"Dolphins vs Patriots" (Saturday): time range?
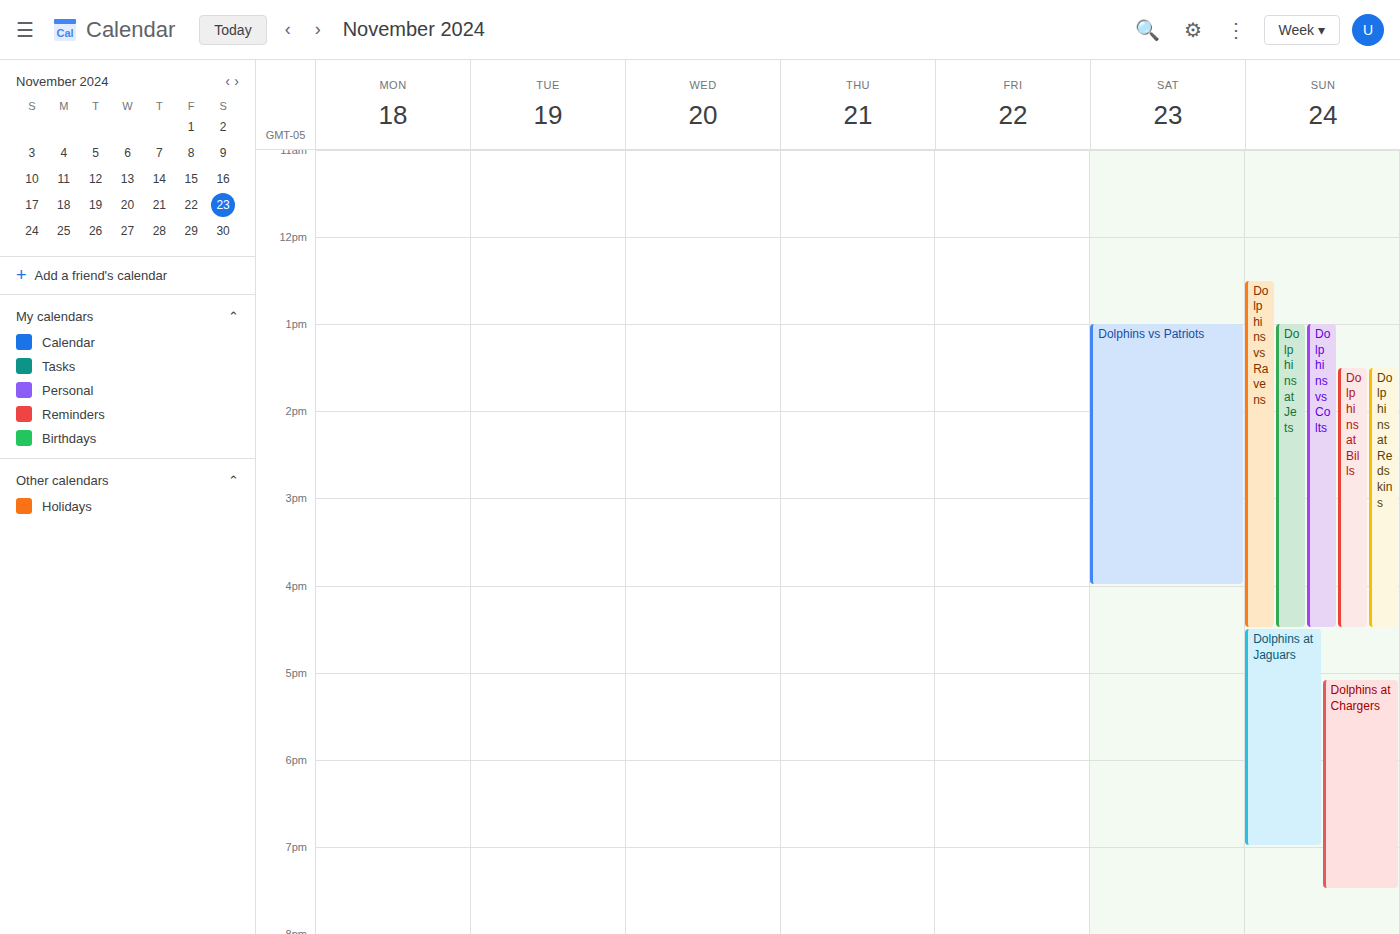
1:00 PM to 4:00 PM